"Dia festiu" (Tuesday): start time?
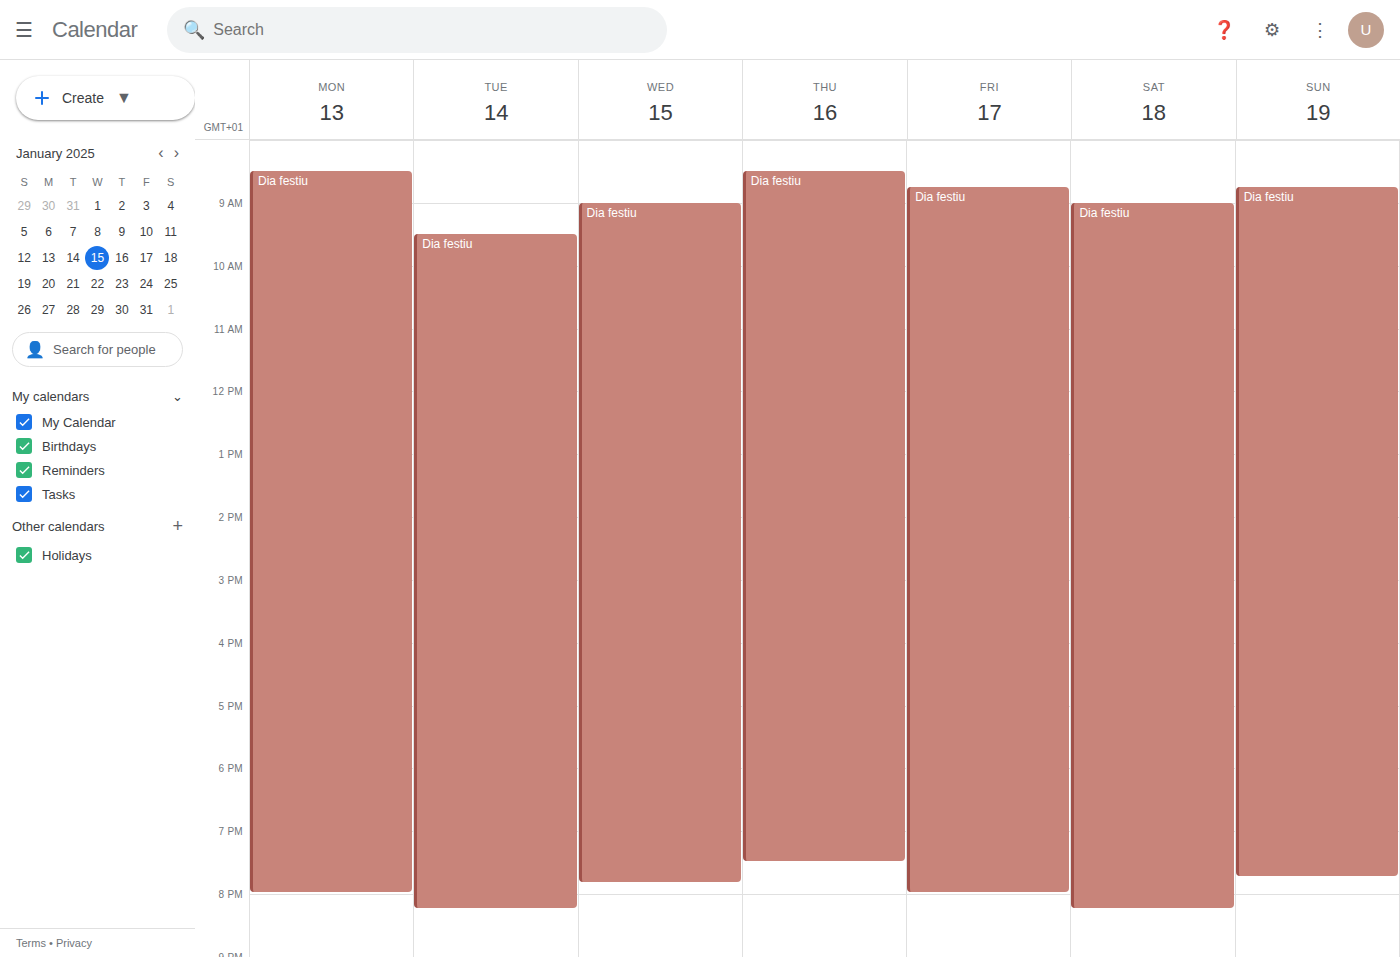
9:30 AM